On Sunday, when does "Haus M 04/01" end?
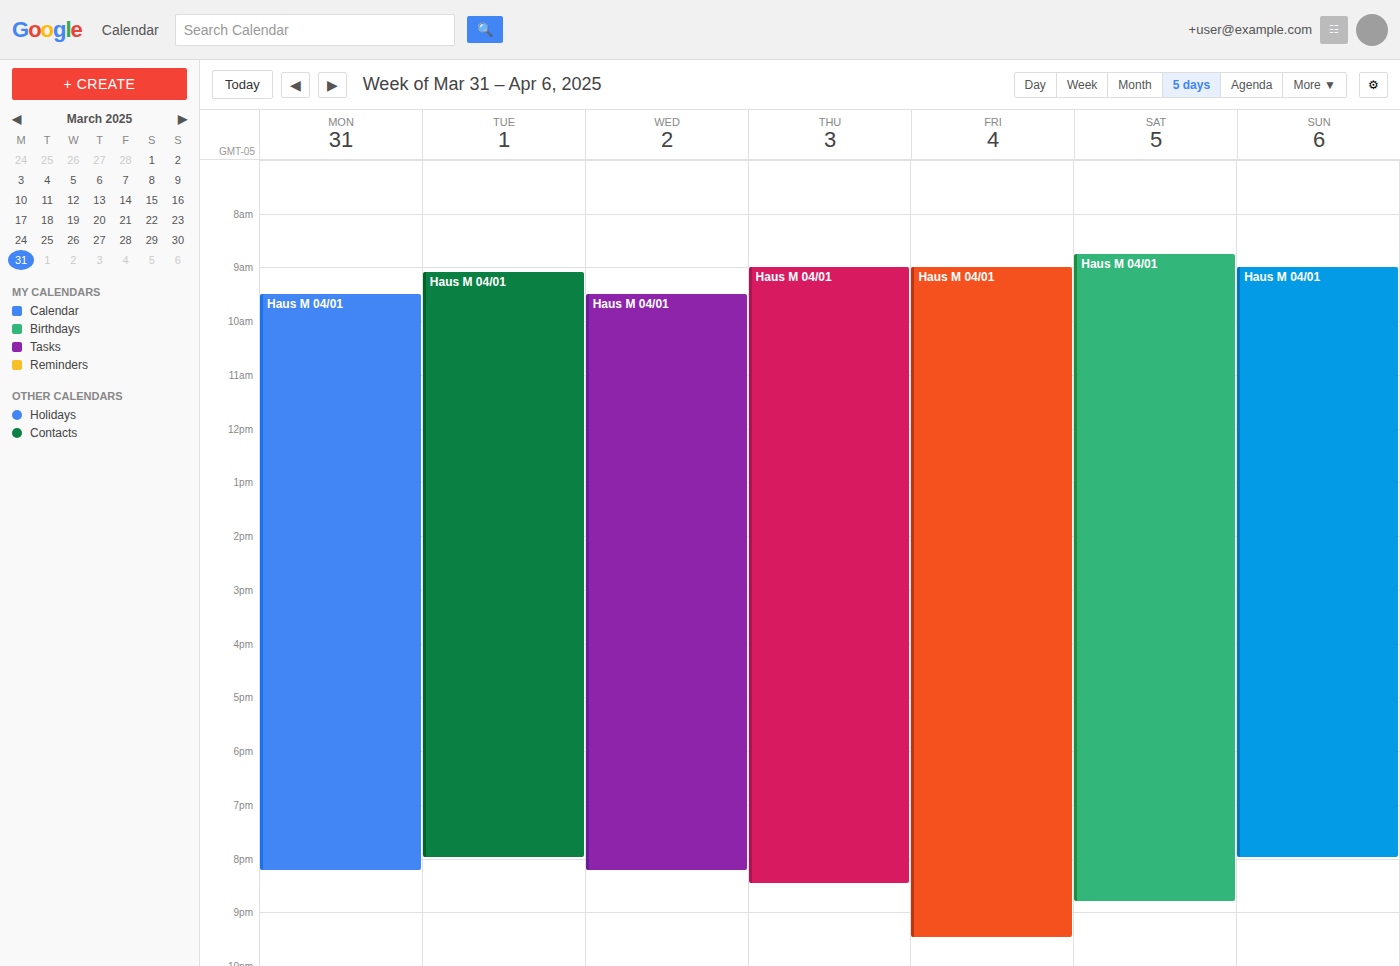
8:00 PM